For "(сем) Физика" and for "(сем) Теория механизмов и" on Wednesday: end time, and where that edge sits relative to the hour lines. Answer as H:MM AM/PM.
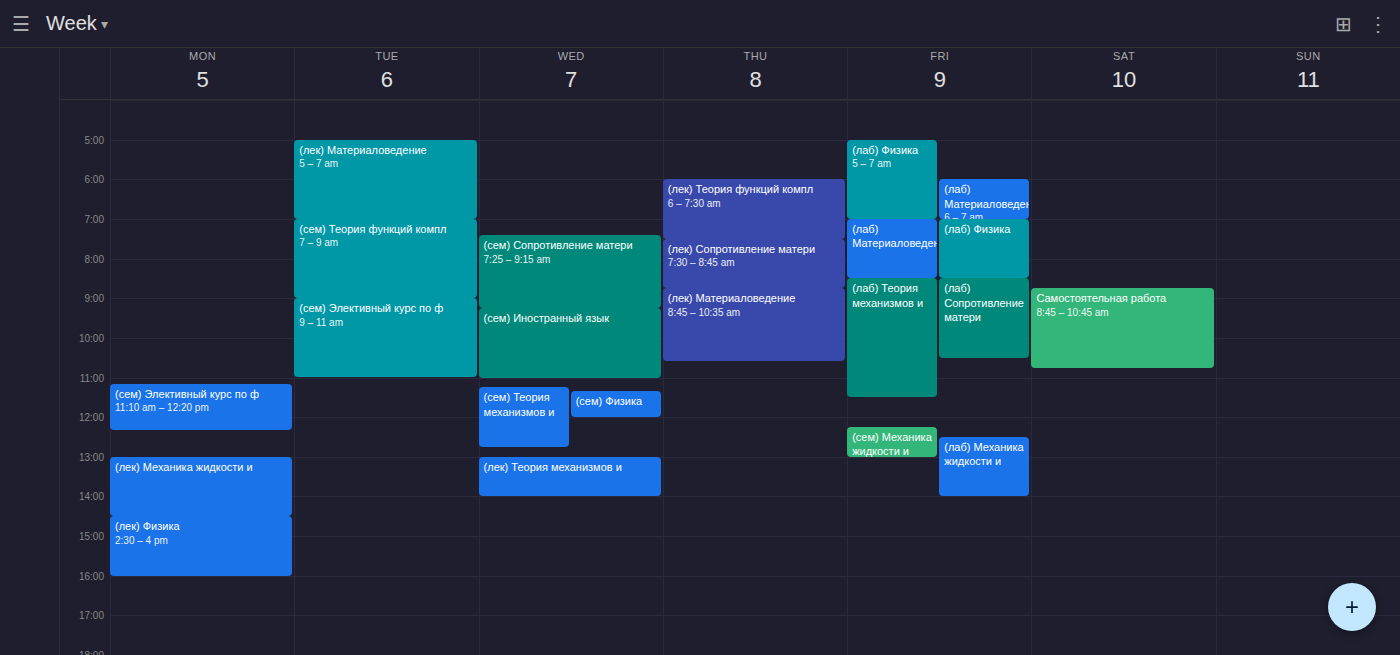
"(сем) Физика": 12:00 PM, exactly on the 12 PM line. "(сем) Теория механизмов и": 12:45 PM, neither: three quarters of the way from the 12 PM line to the 1 PM line.